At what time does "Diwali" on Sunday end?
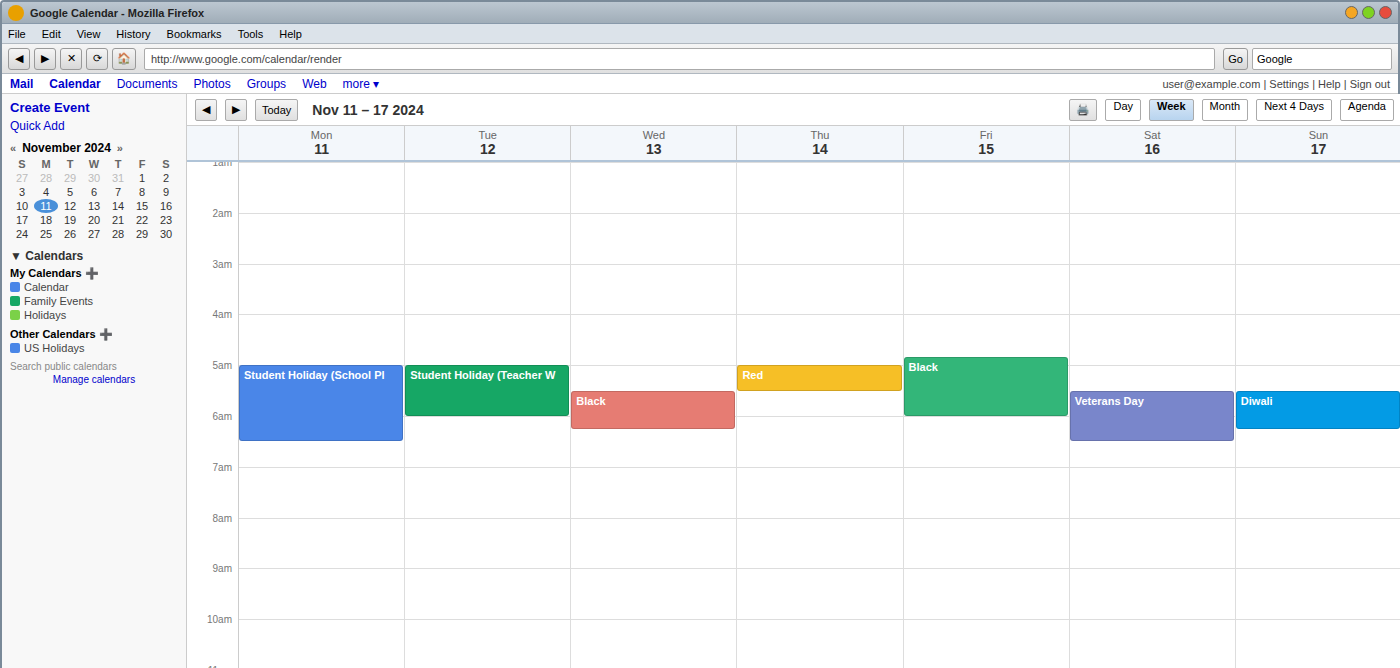
06:15